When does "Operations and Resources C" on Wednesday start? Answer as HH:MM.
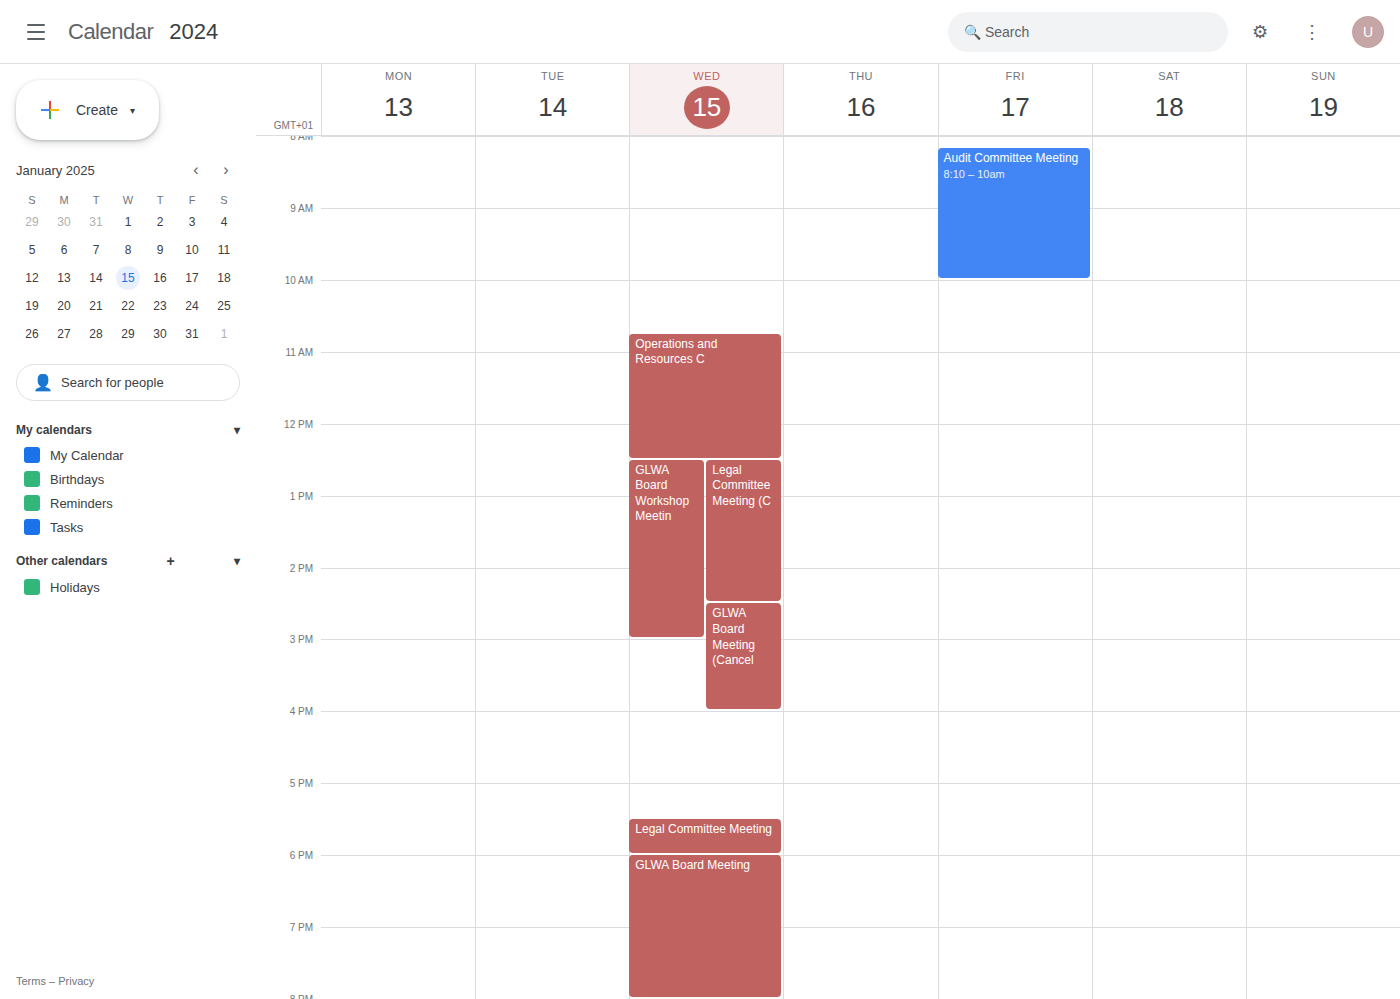
10:45